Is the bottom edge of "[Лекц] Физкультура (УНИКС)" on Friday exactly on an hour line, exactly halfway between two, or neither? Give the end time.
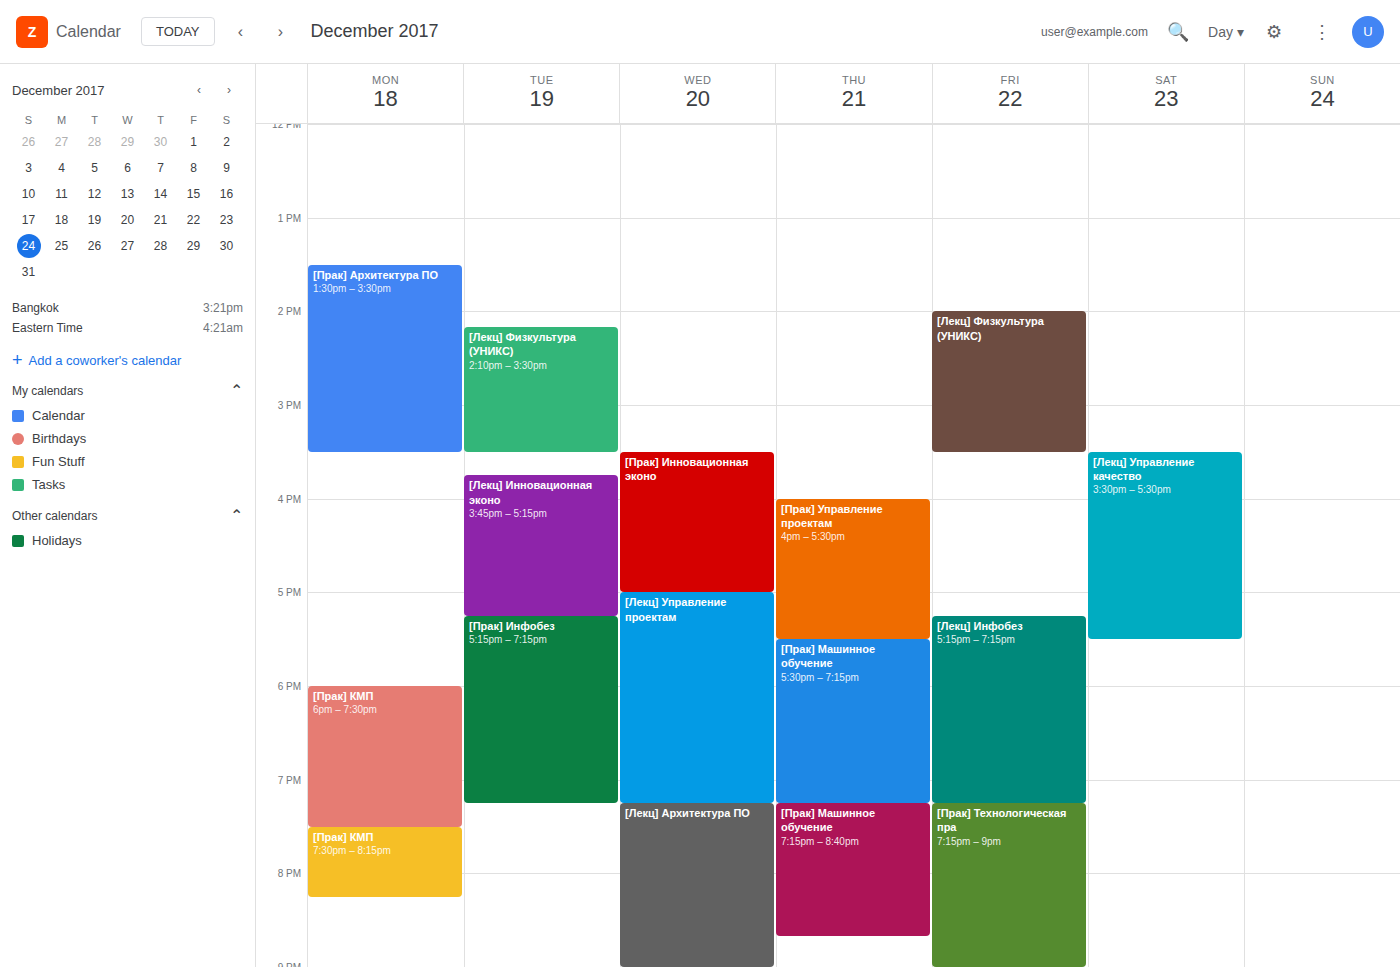
3:30 PM -- halfway between the 3 PM and 4 PM lines.